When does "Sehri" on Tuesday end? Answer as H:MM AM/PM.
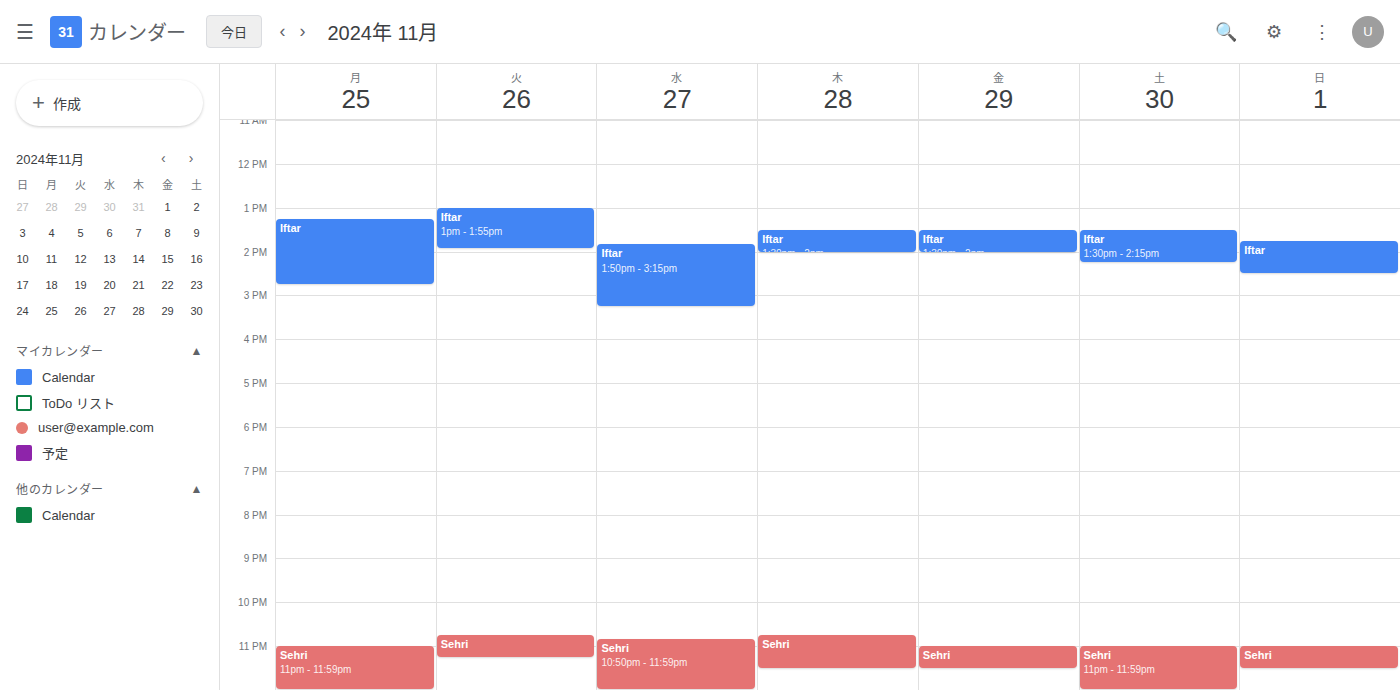
11:15 PM